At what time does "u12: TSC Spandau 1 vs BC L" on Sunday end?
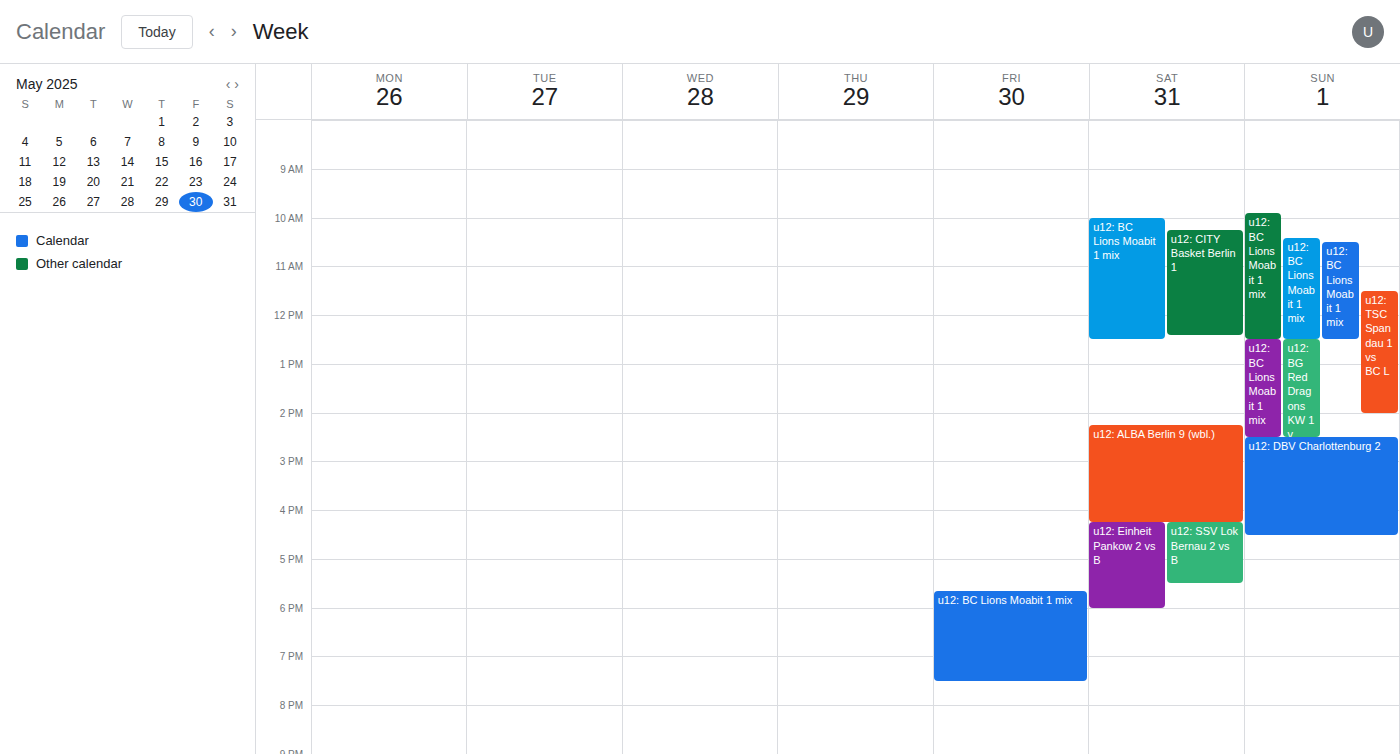
14:00